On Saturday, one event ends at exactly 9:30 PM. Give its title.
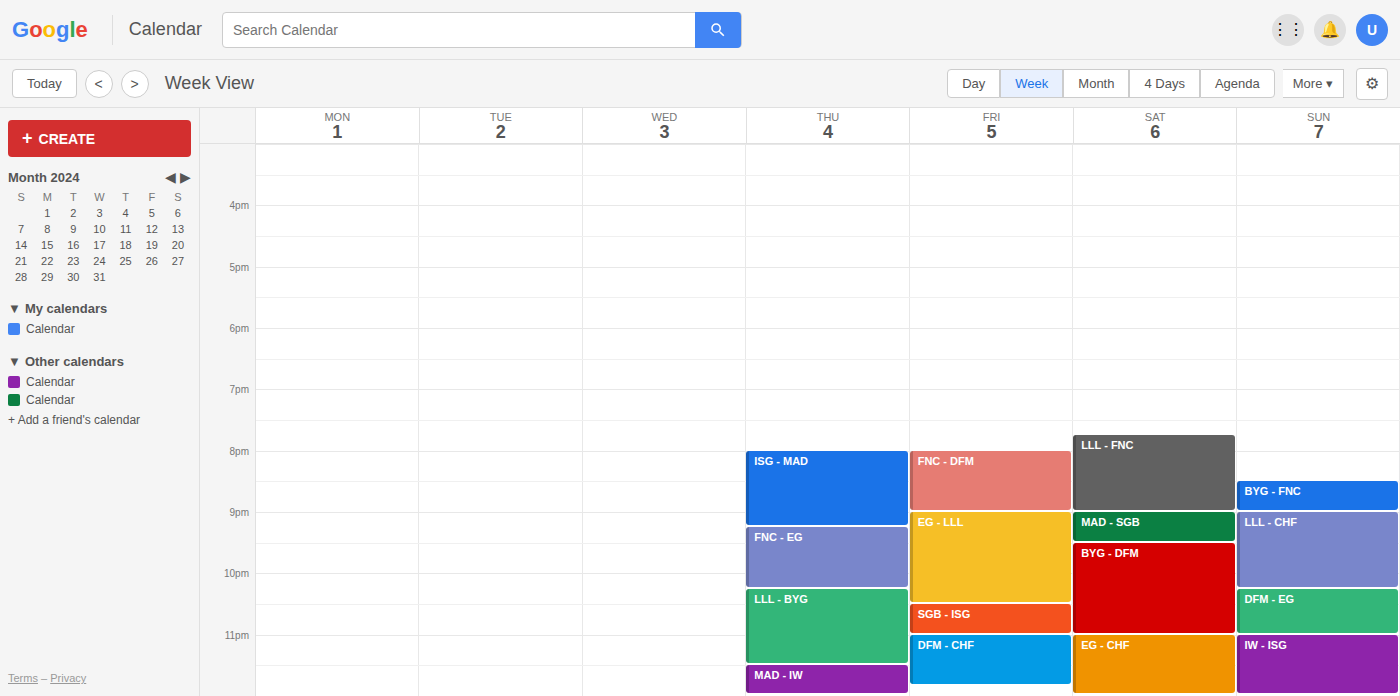
"MAD - SGB"